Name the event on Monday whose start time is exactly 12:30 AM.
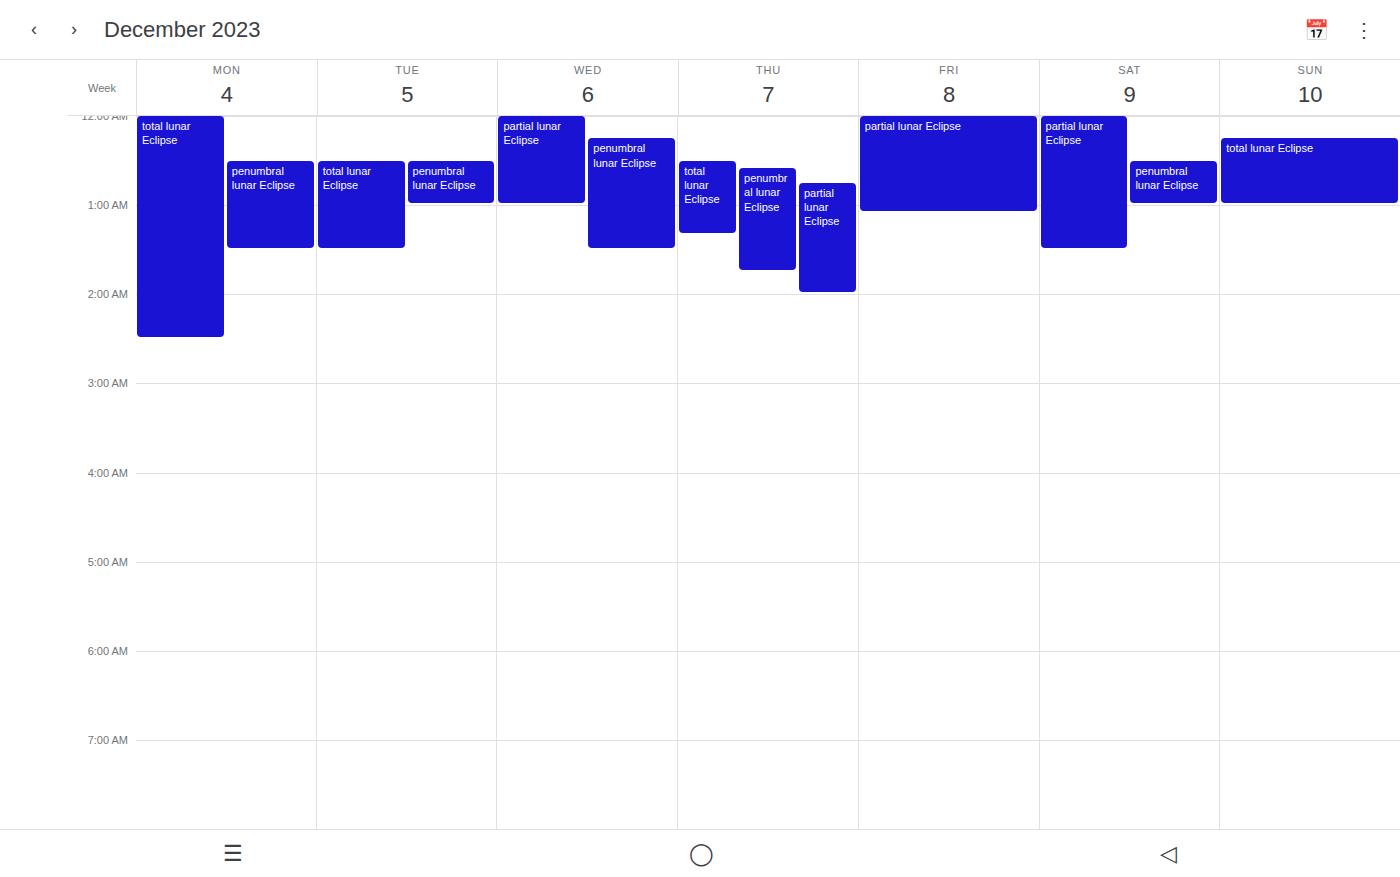
"penumbral lunar Eclipse"